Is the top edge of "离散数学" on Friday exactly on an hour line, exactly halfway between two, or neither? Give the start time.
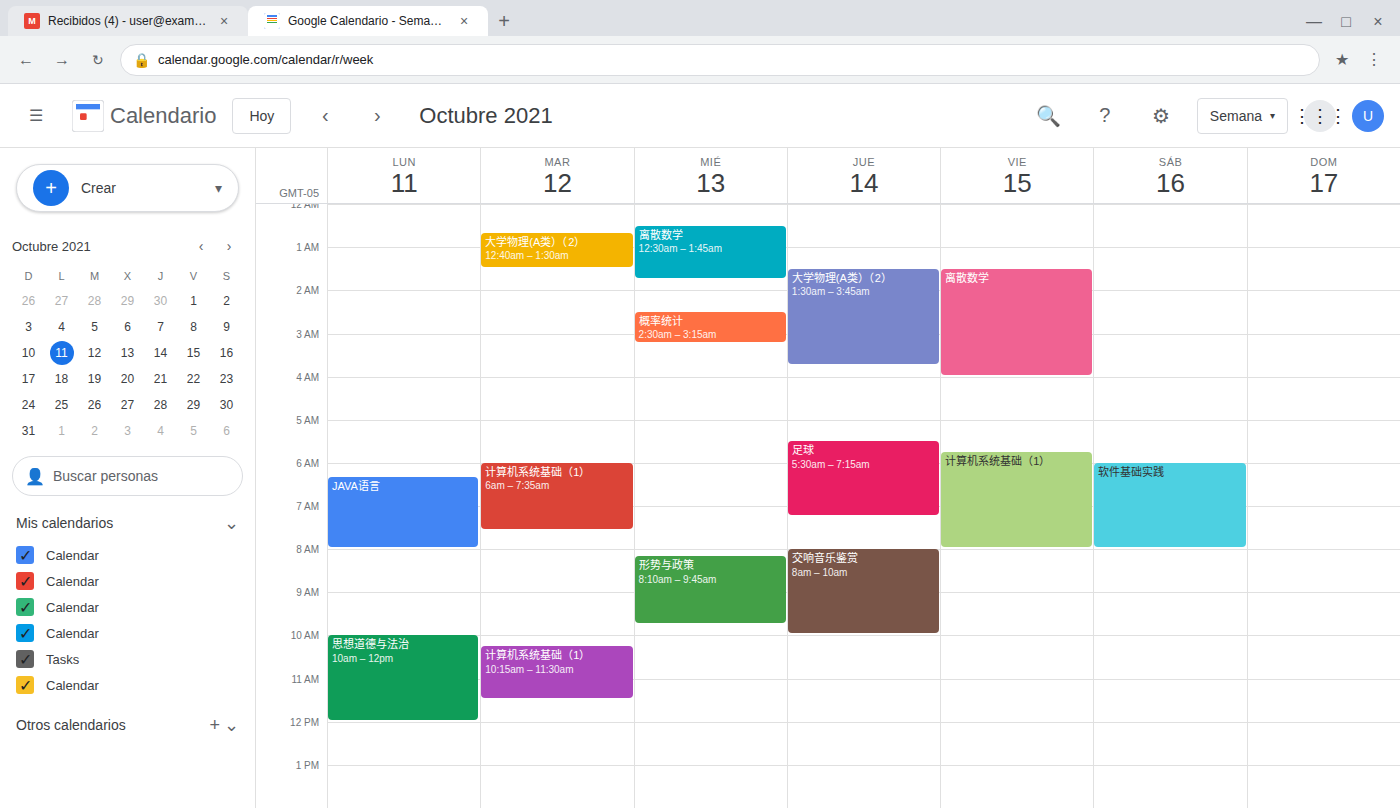
1:30 AM -- halfway between the 1 AM and 2 AM lines.